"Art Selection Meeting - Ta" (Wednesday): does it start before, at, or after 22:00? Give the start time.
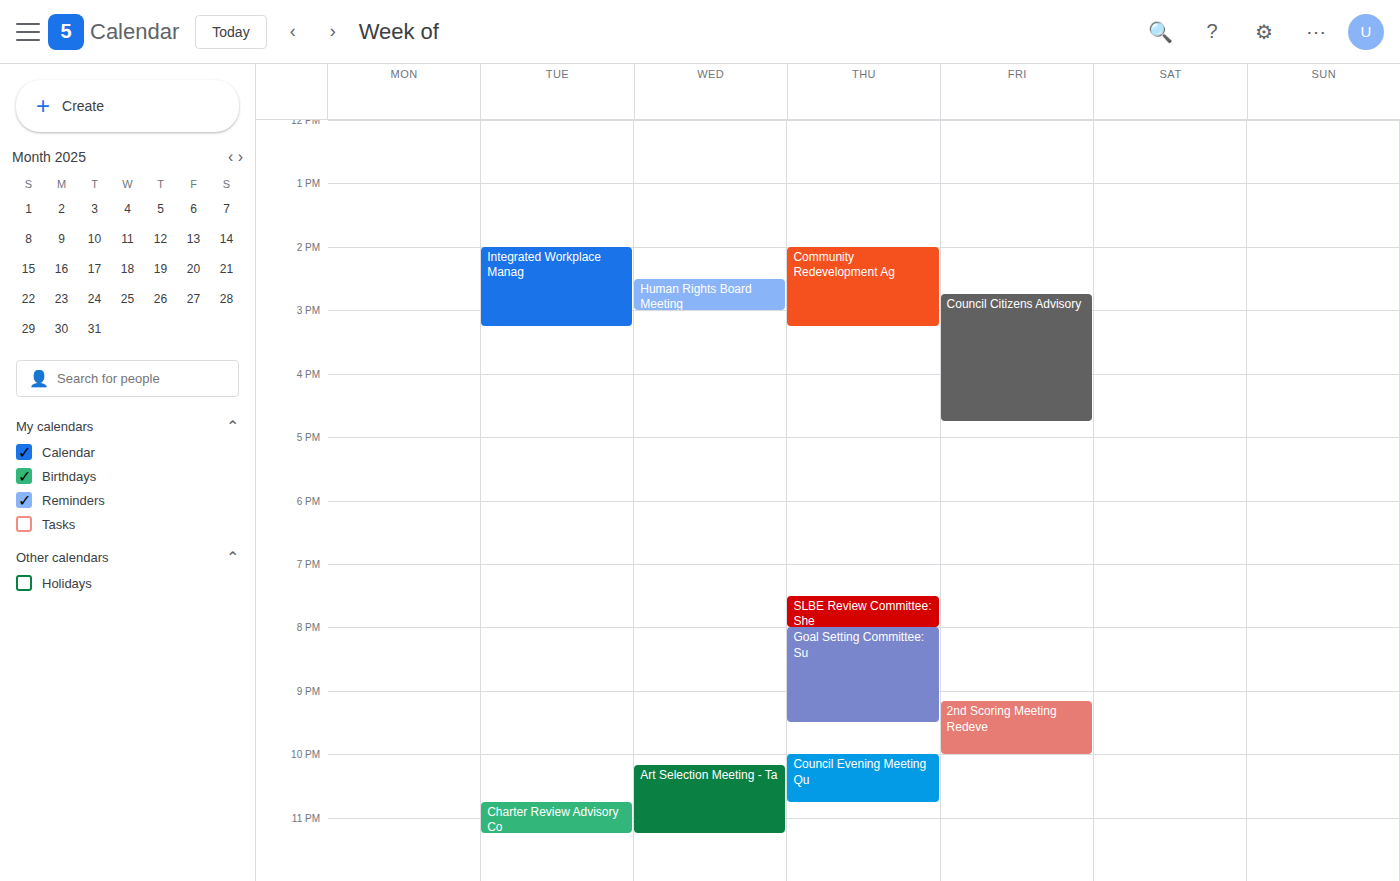
22:10 -- after 22:00, 10 minutes below the 22:00 line.